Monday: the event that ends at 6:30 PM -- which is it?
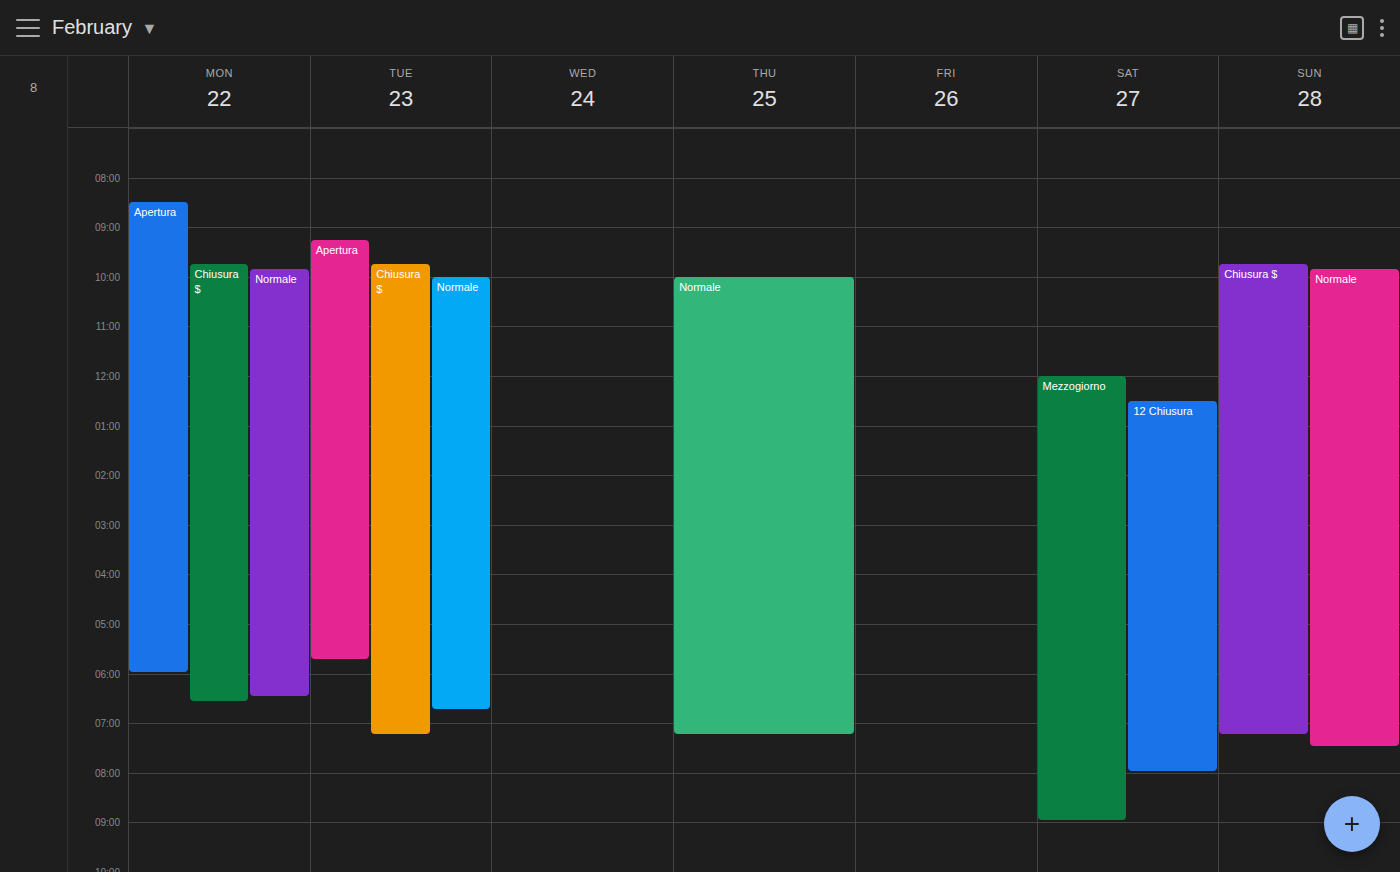
"Normale"